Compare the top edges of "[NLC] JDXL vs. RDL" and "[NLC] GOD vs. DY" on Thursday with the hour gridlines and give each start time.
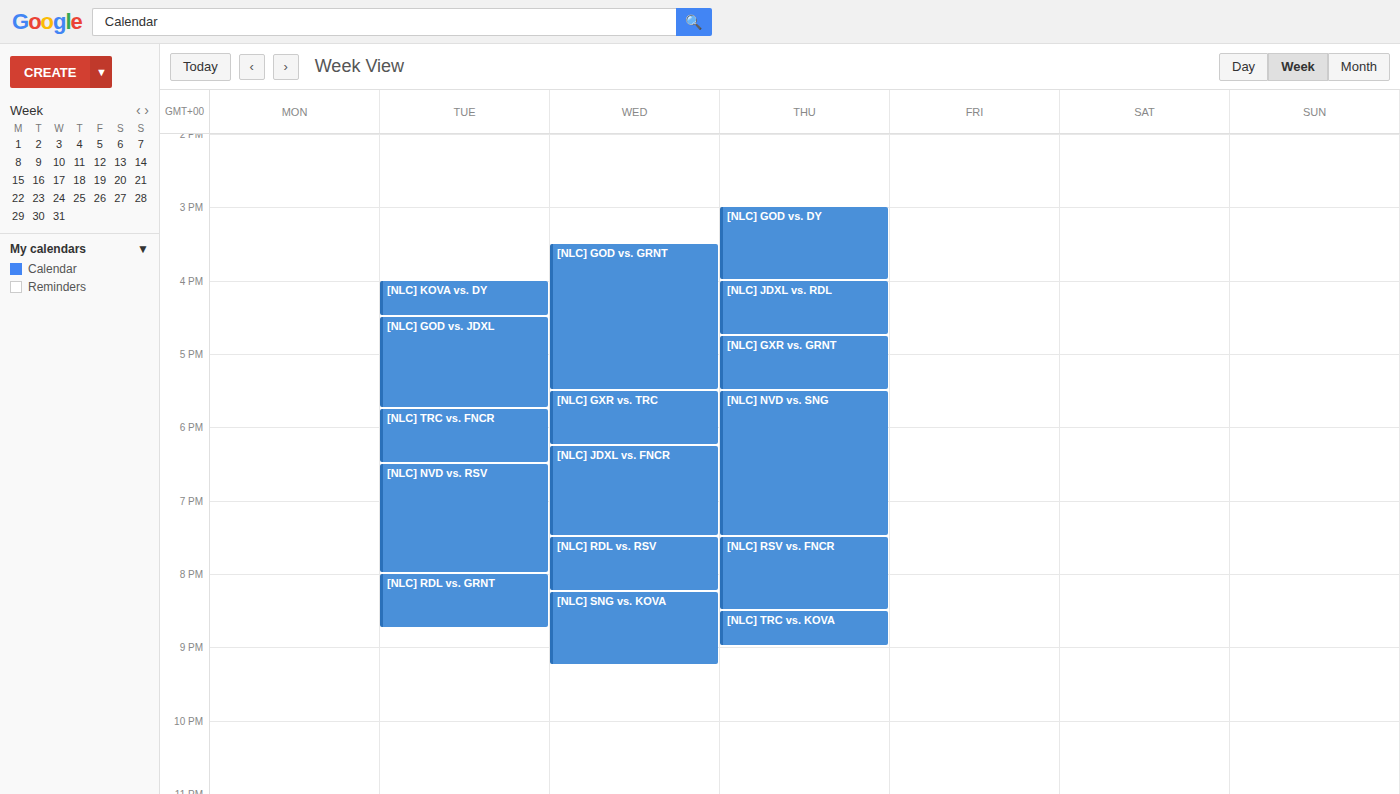
"[NLC] JDXL vs. RDL": 4:00 PM, exactly on the 4 PM line. "[NLC] GOD vs. DY": 3:00 PM, exactly on the 3 PM line.